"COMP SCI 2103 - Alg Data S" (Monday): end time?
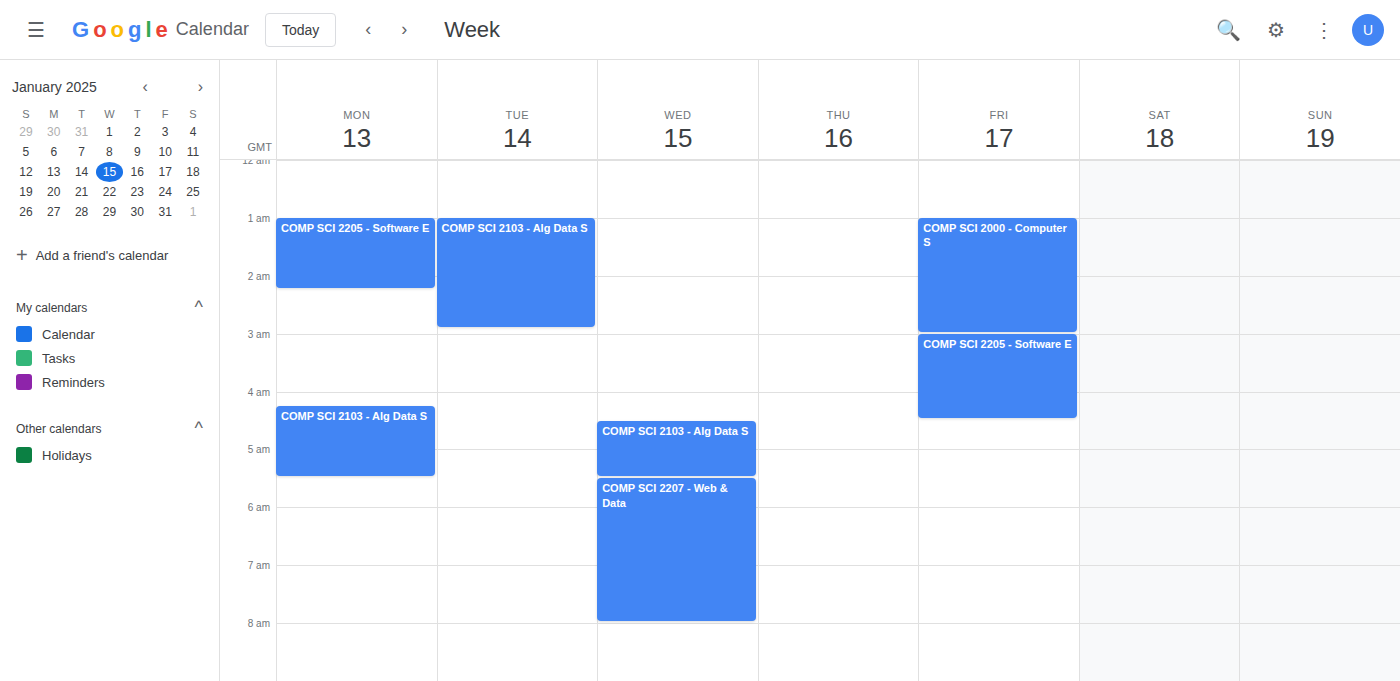
5:30 AM